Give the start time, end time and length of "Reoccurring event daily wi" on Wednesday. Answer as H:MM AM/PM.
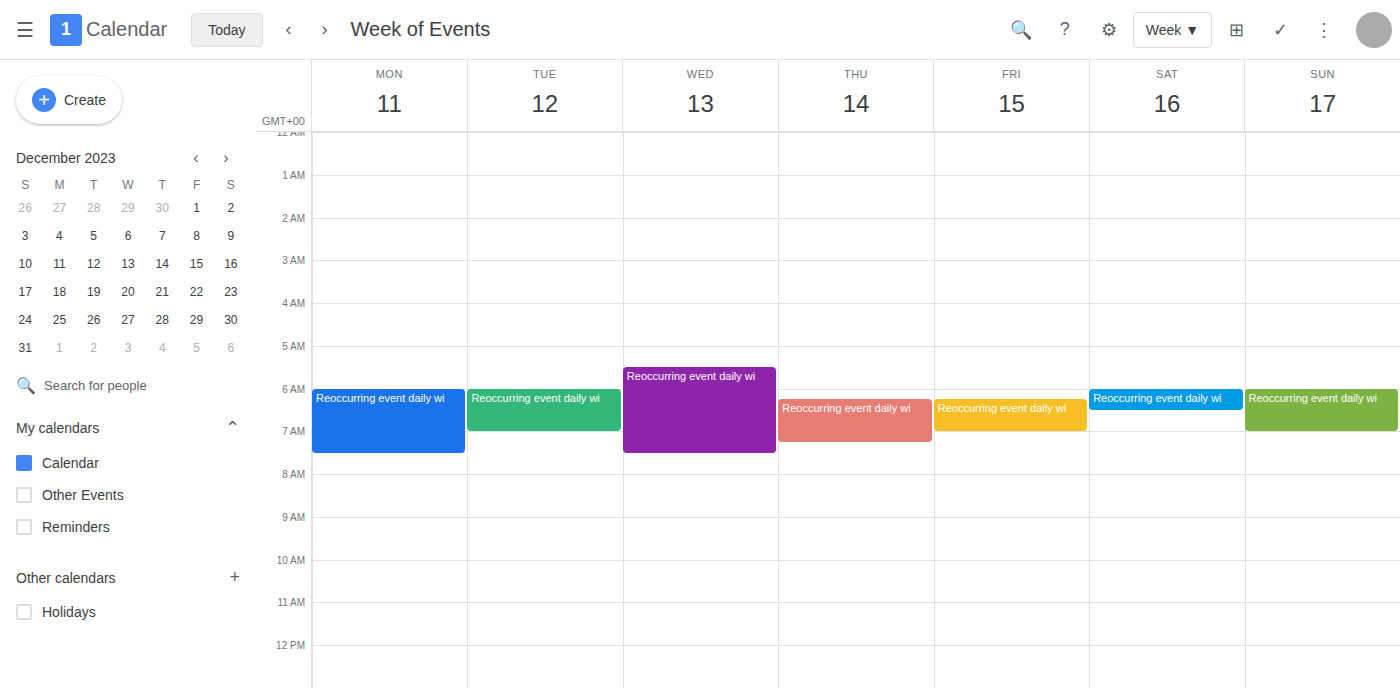
5:30 AM to 7:30 AM, 2 hours